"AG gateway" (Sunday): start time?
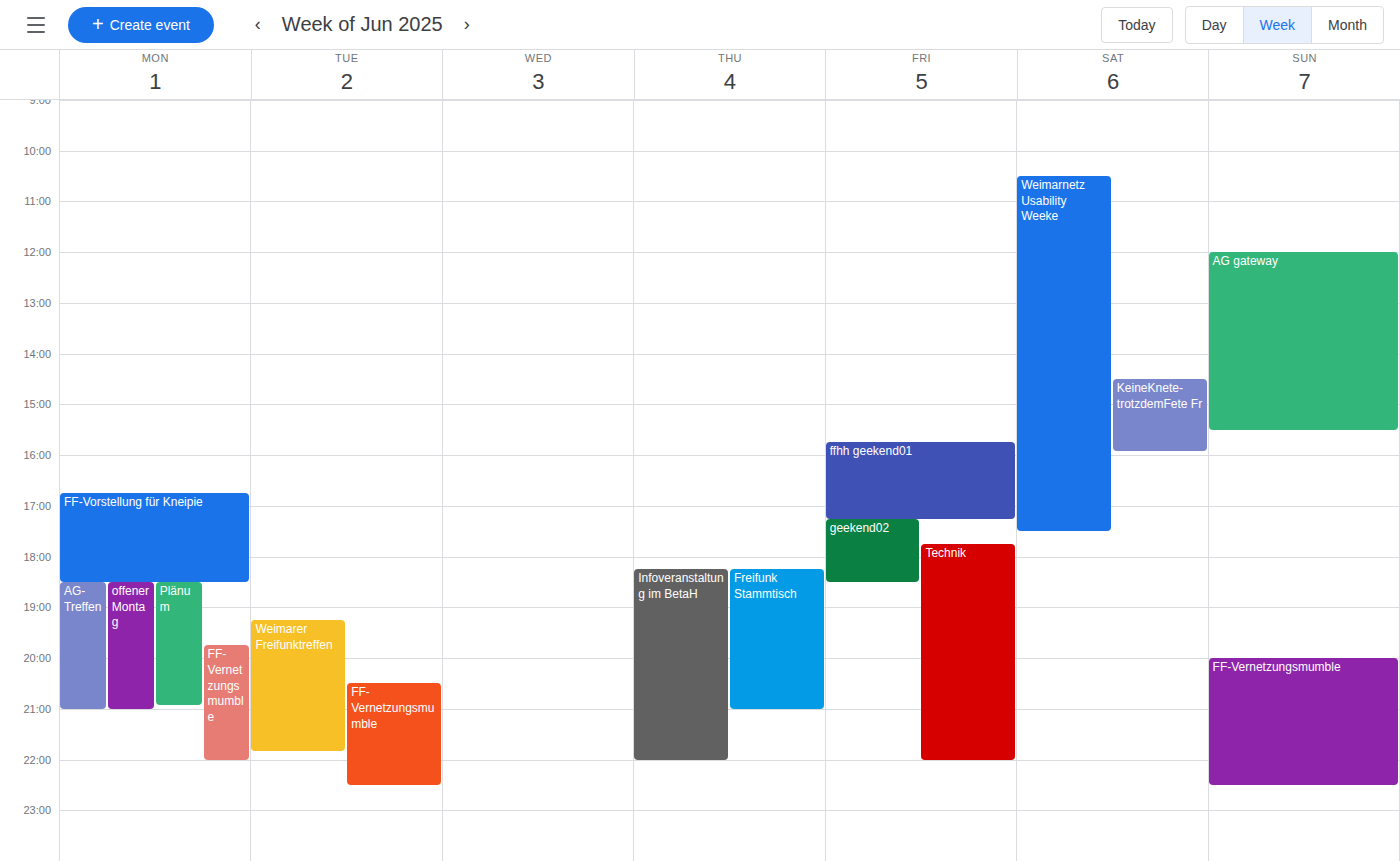
12:00 PM